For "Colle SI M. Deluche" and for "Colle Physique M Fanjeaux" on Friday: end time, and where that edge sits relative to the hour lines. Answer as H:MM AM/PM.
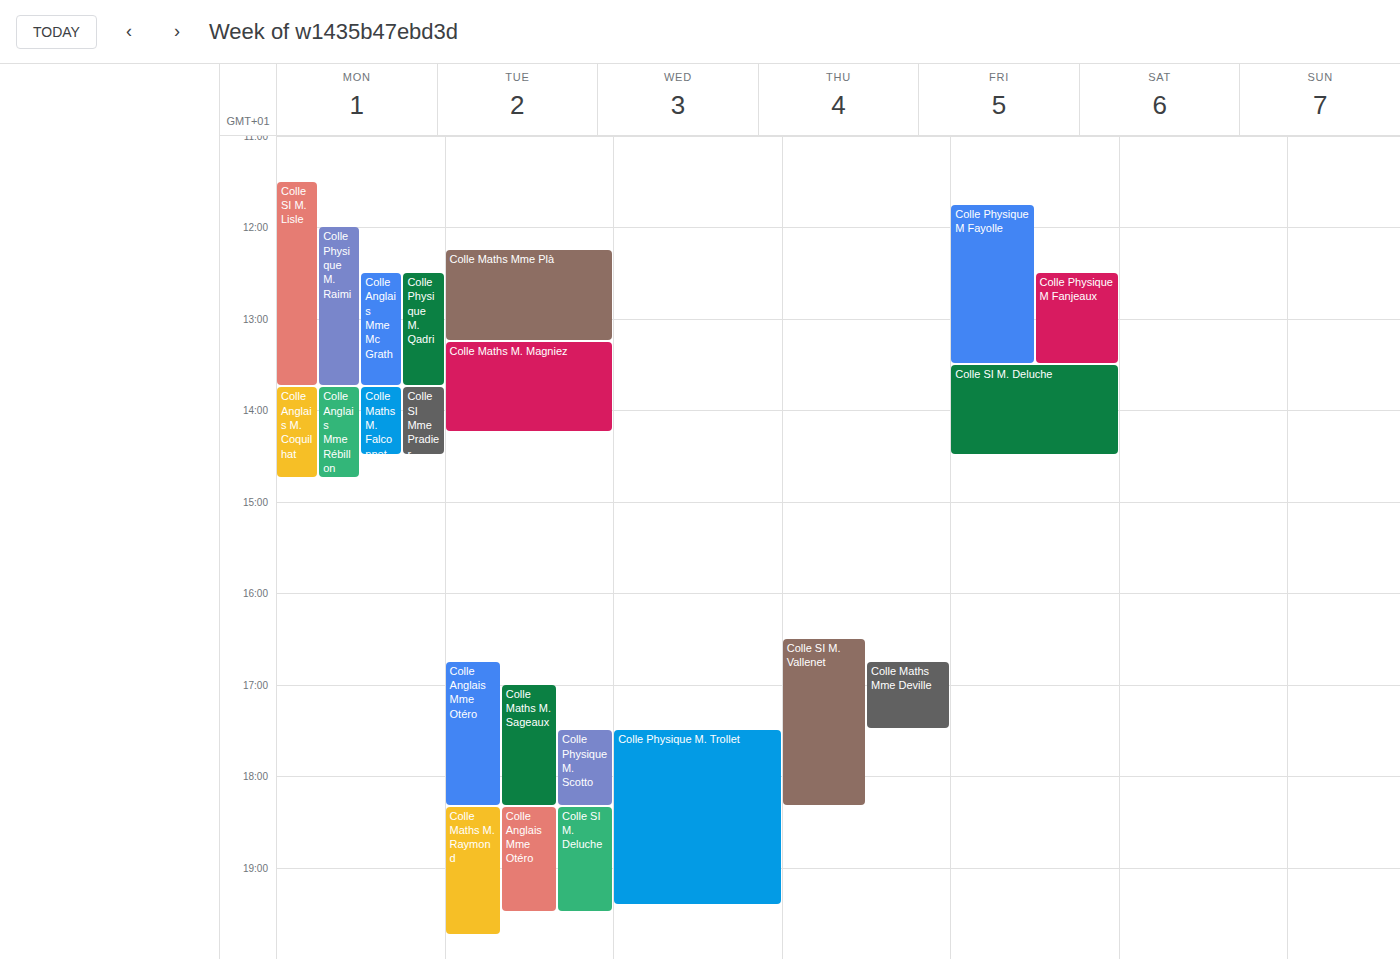
"Colle SI M. Deluche": 2:30 PM, halfway between the 2 PM and 3 PM lines. "Colle Physique M Fanjeaux": 1:30 PM, halfway between the 1 PM and 2 PM lines.